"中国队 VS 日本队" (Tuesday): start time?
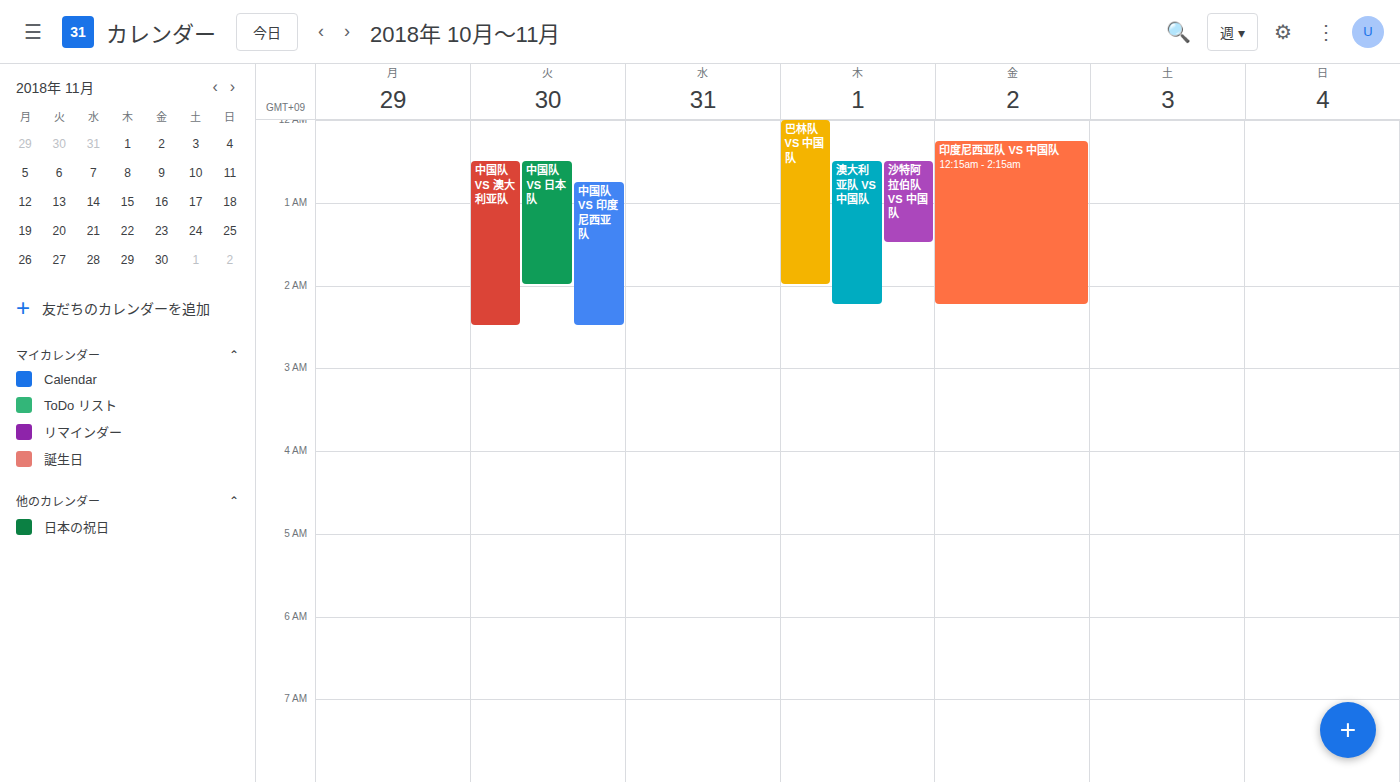
00:30